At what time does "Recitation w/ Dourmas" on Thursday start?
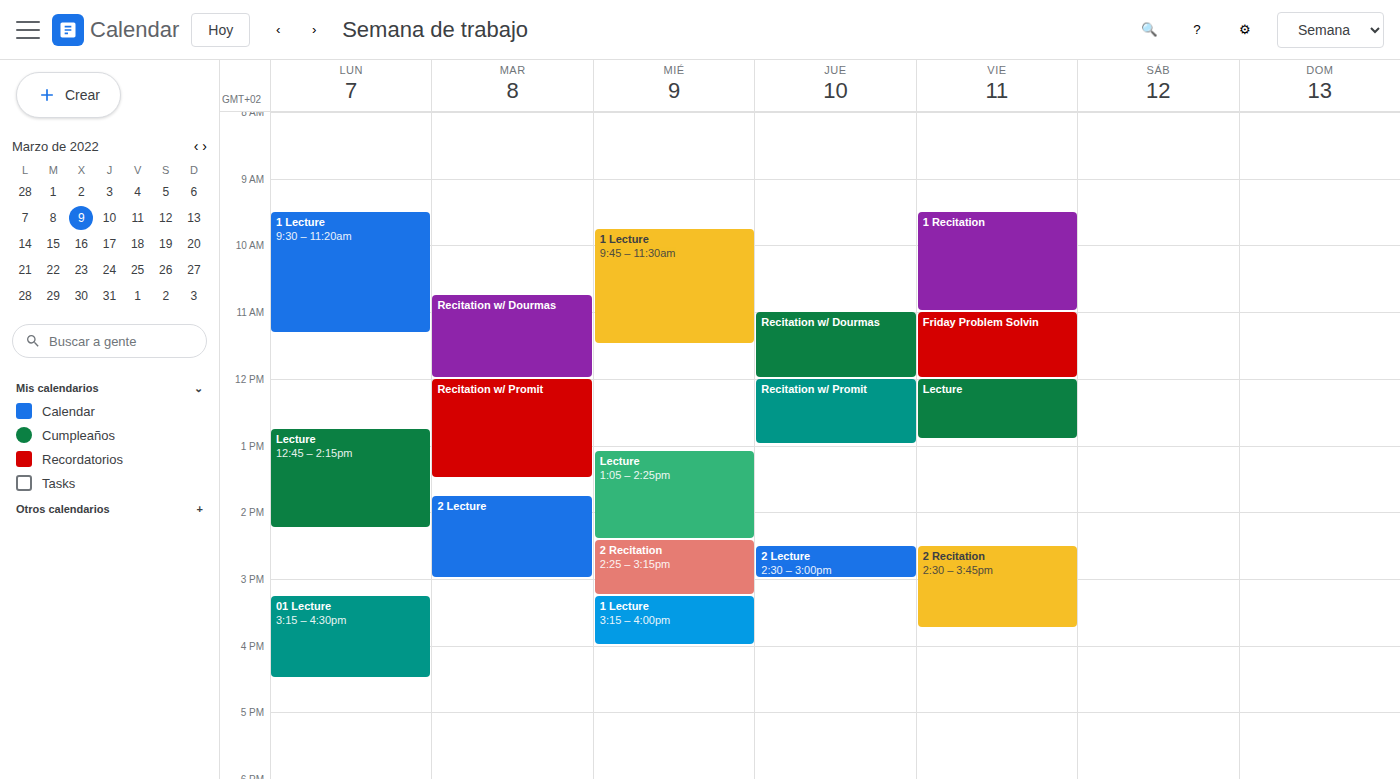
11:00 AM